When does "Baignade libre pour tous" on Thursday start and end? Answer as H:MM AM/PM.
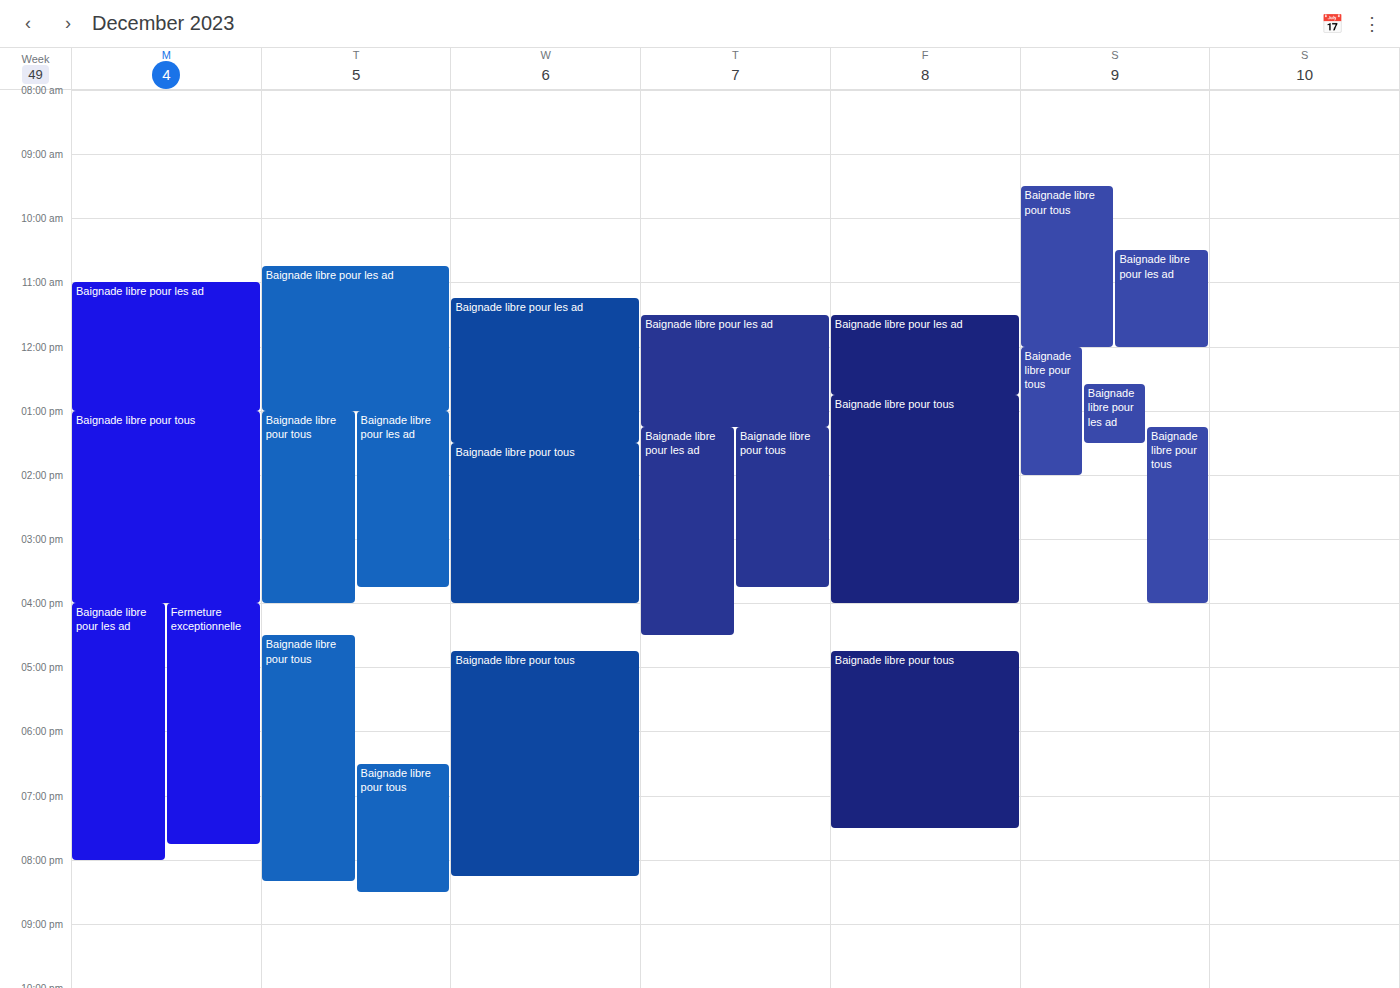
1:15 PM to 3:45 PM